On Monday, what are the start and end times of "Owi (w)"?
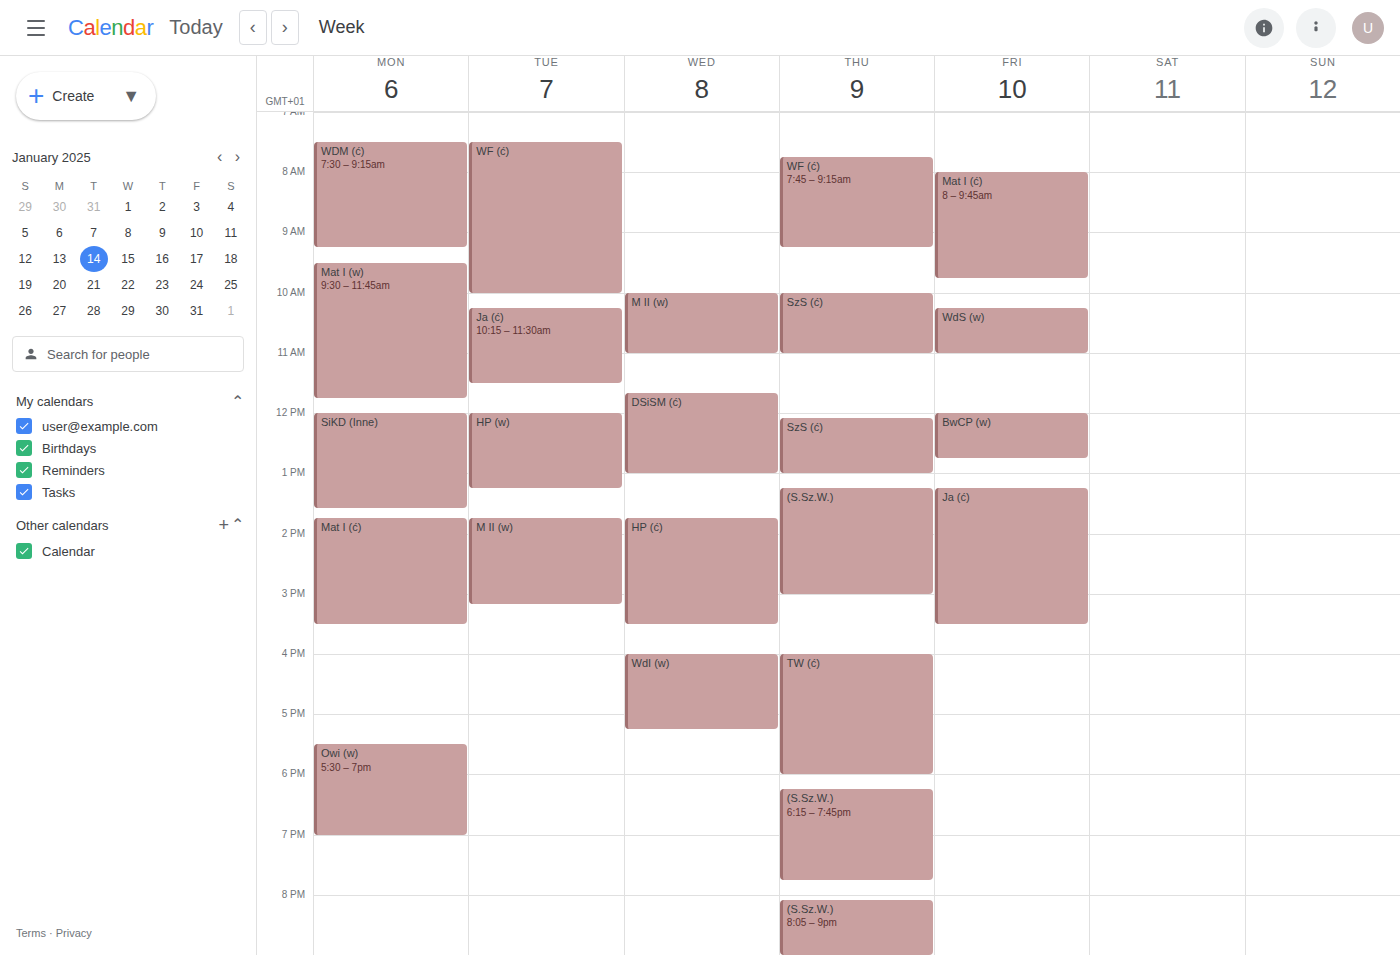
5:30 PM to 7:00 PM